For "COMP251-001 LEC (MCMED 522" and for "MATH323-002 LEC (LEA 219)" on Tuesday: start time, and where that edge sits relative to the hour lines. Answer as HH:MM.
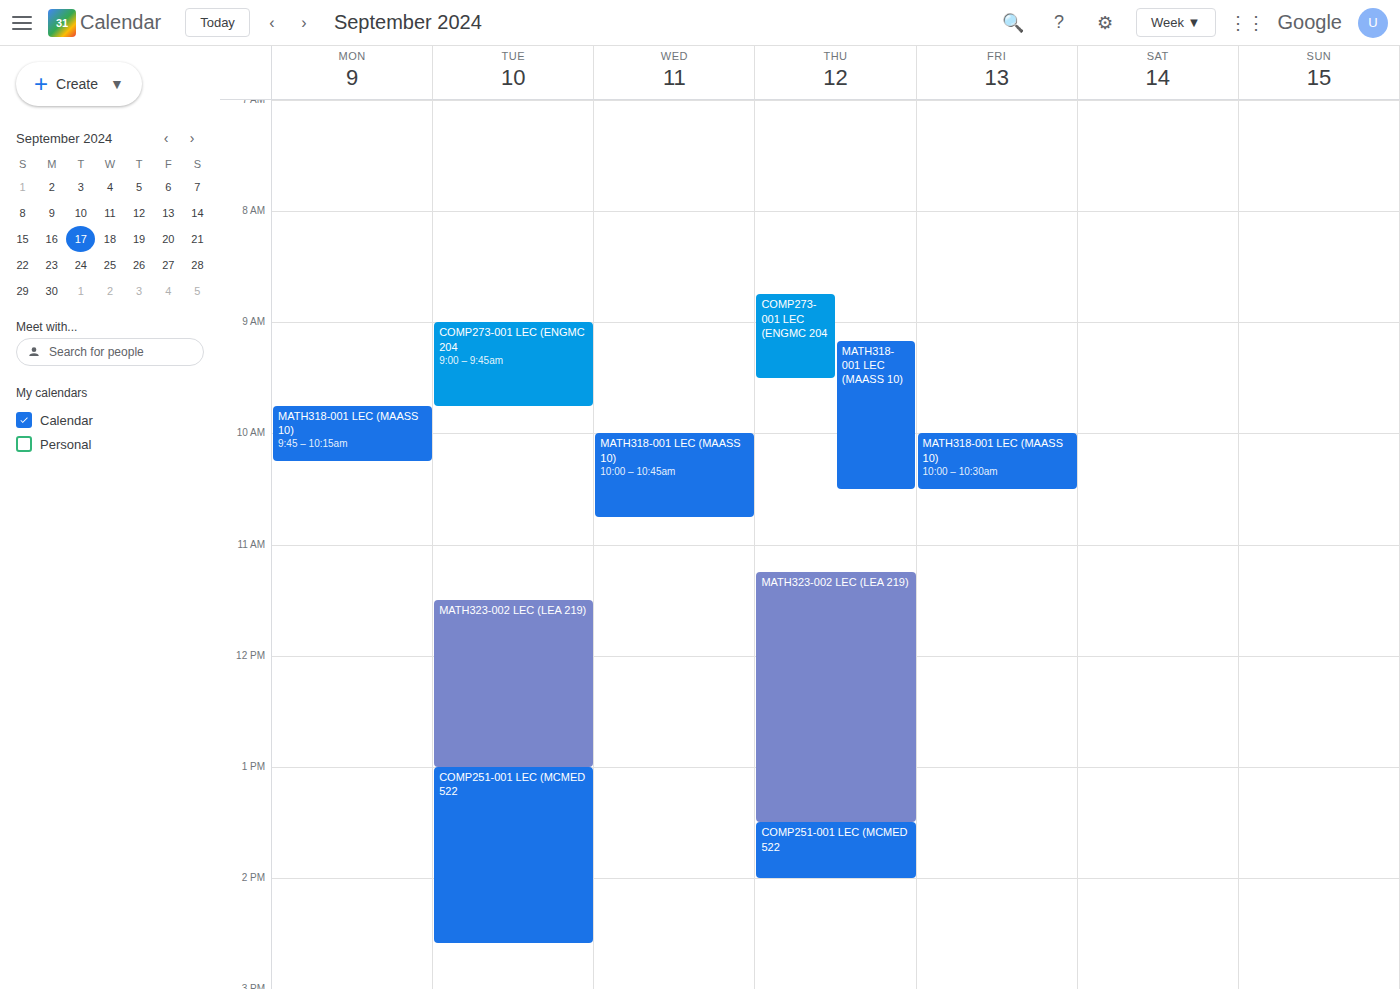
"COMP251-001 LEC (MCMED 522": 13:00, exactly on the 13:00 line. "MATH323-002 LEC (LEA 219)": 11:30, halfway between the 11:00 and 12:00 lines.